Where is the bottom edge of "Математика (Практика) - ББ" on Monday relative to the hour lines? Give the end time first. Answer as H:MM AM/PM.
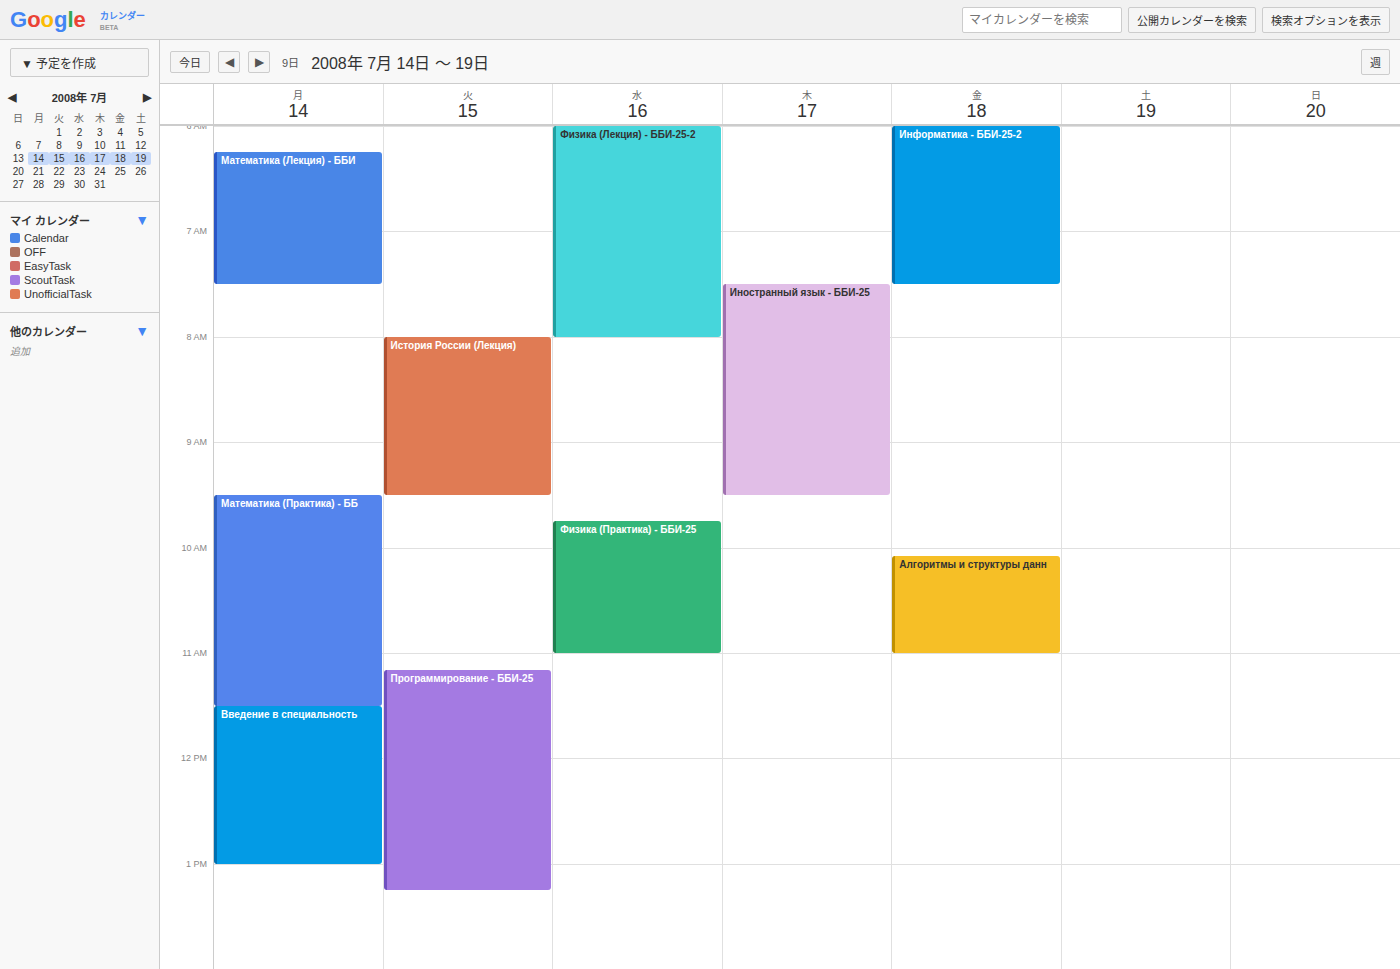
11:30 AM -- halfway between the 11 AM and 12 PM lines.